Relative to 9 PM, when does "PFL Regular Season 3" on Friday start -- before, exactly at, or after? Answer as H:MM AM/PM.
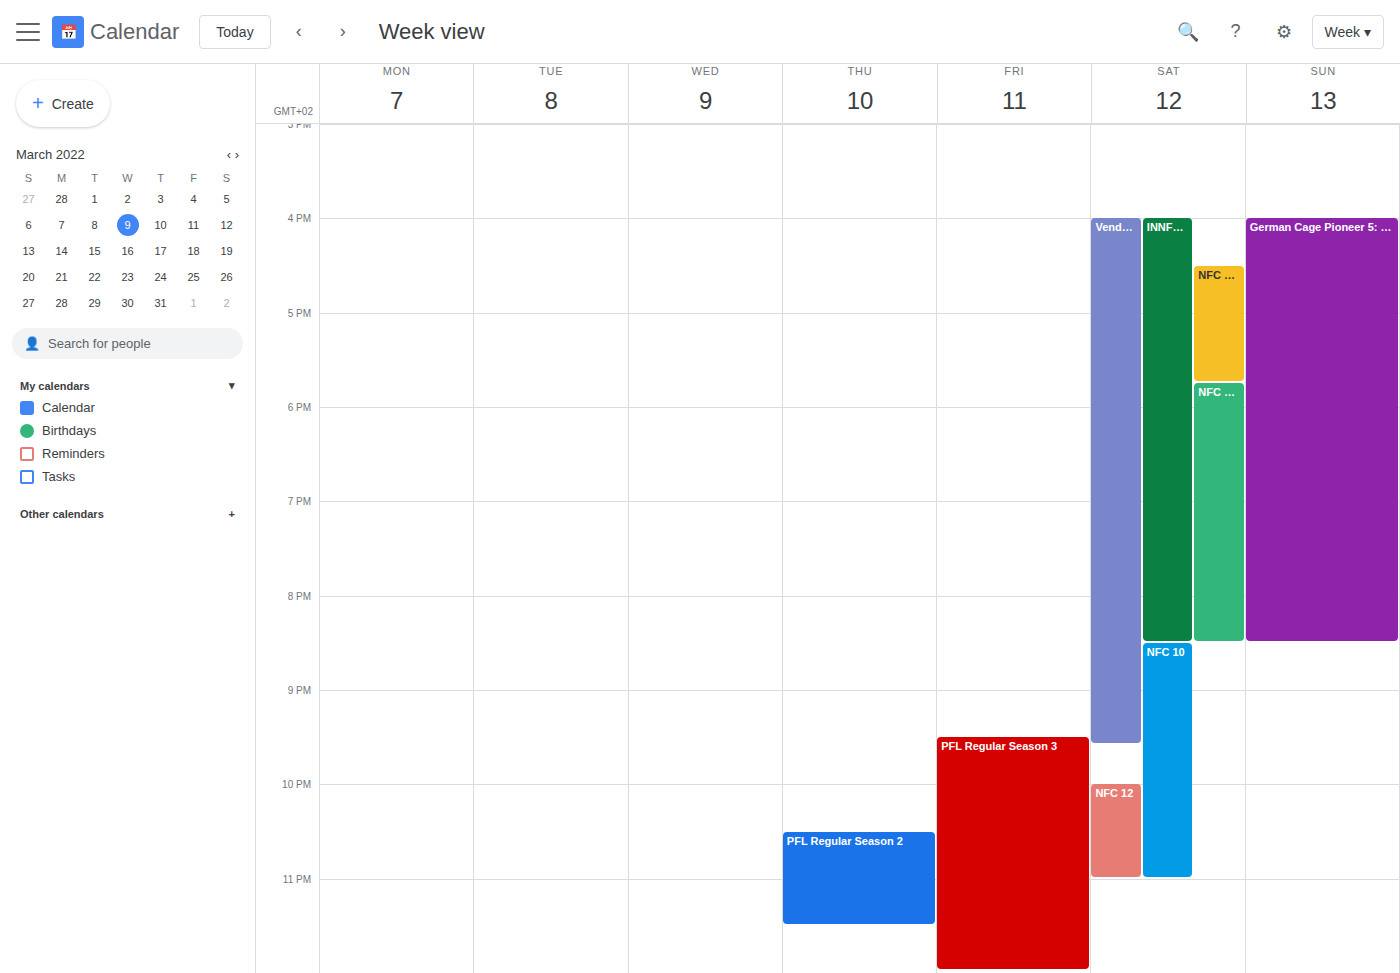
9:30 PM -- after 9 PM, 30 minutes below the 9 PM line.